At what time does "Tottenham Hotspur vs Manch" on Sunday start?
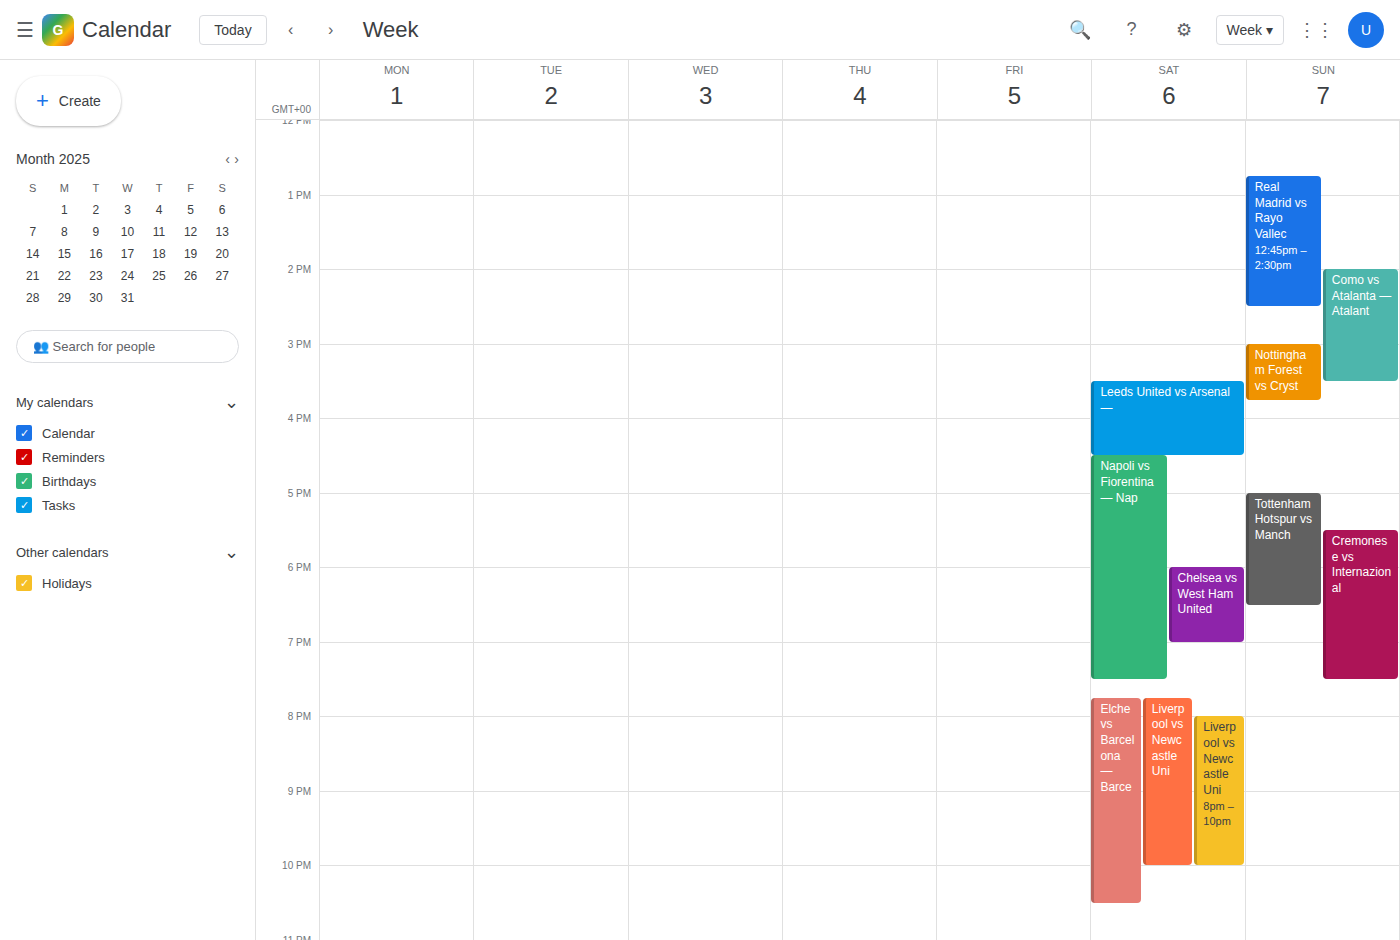
5:00 PM